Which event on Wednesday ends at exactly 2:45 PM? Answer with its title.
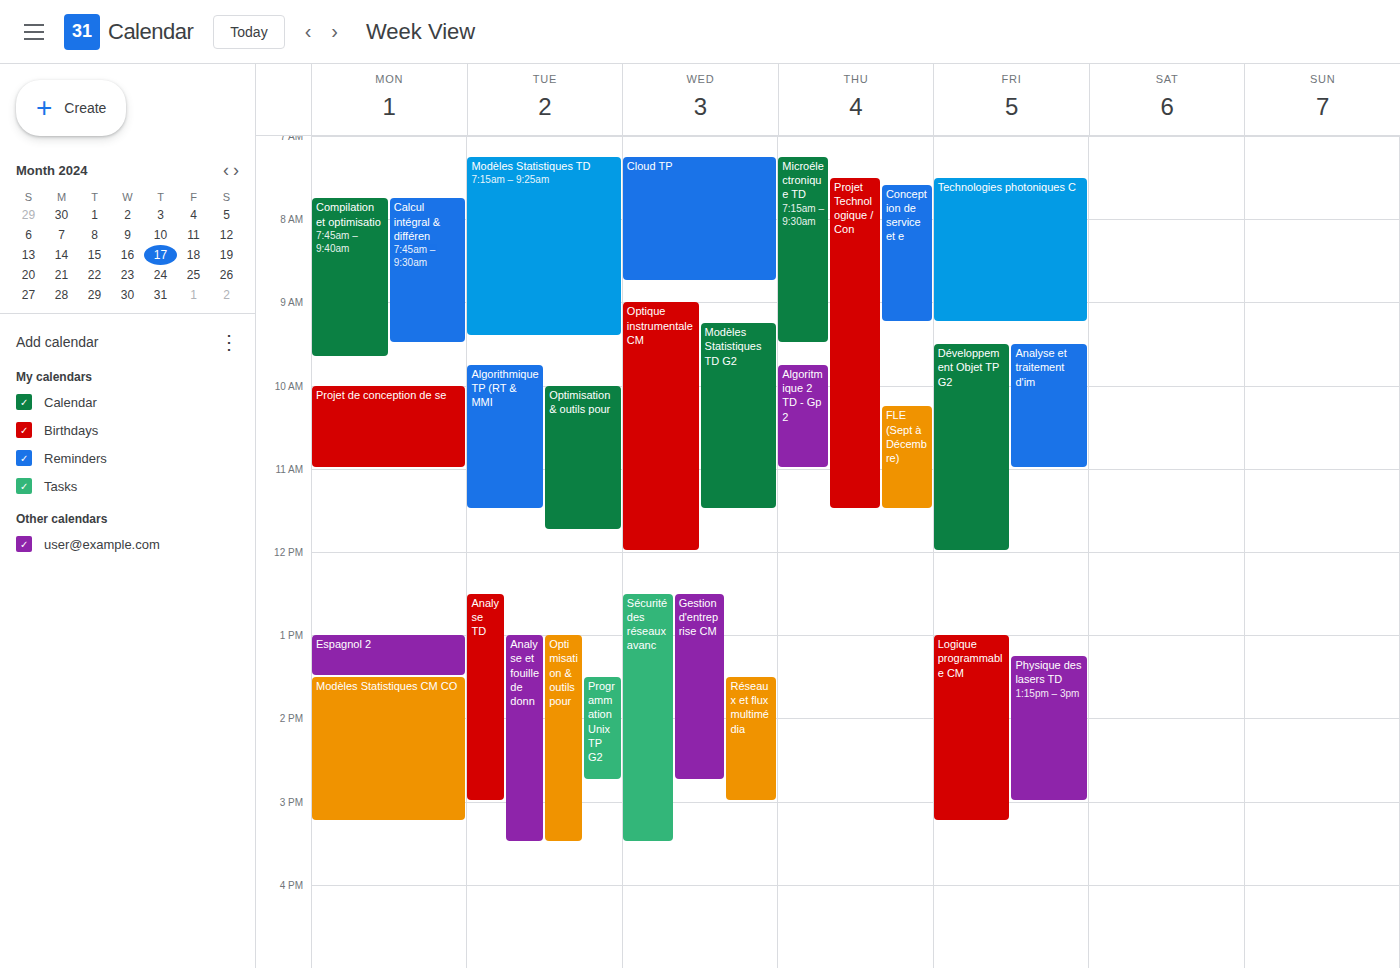
"Gestion d'entreprise CM"